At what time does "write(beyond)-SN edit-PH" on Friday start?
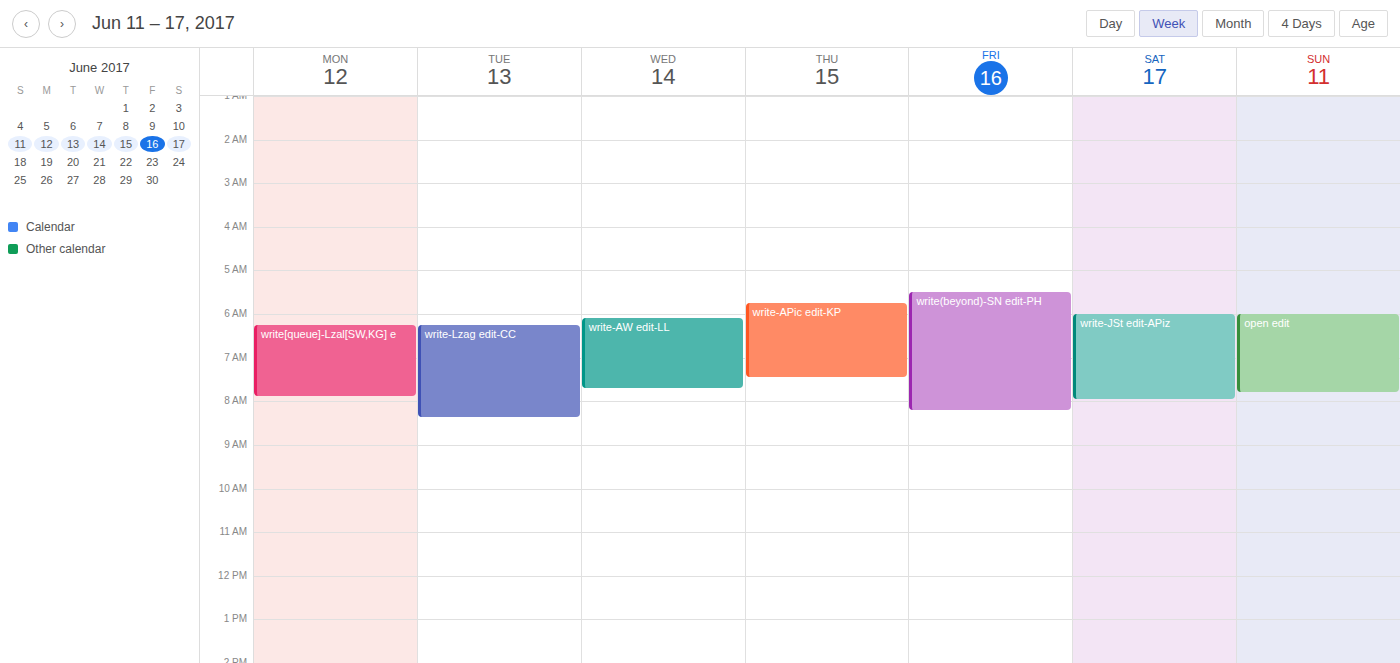
5:30 AM